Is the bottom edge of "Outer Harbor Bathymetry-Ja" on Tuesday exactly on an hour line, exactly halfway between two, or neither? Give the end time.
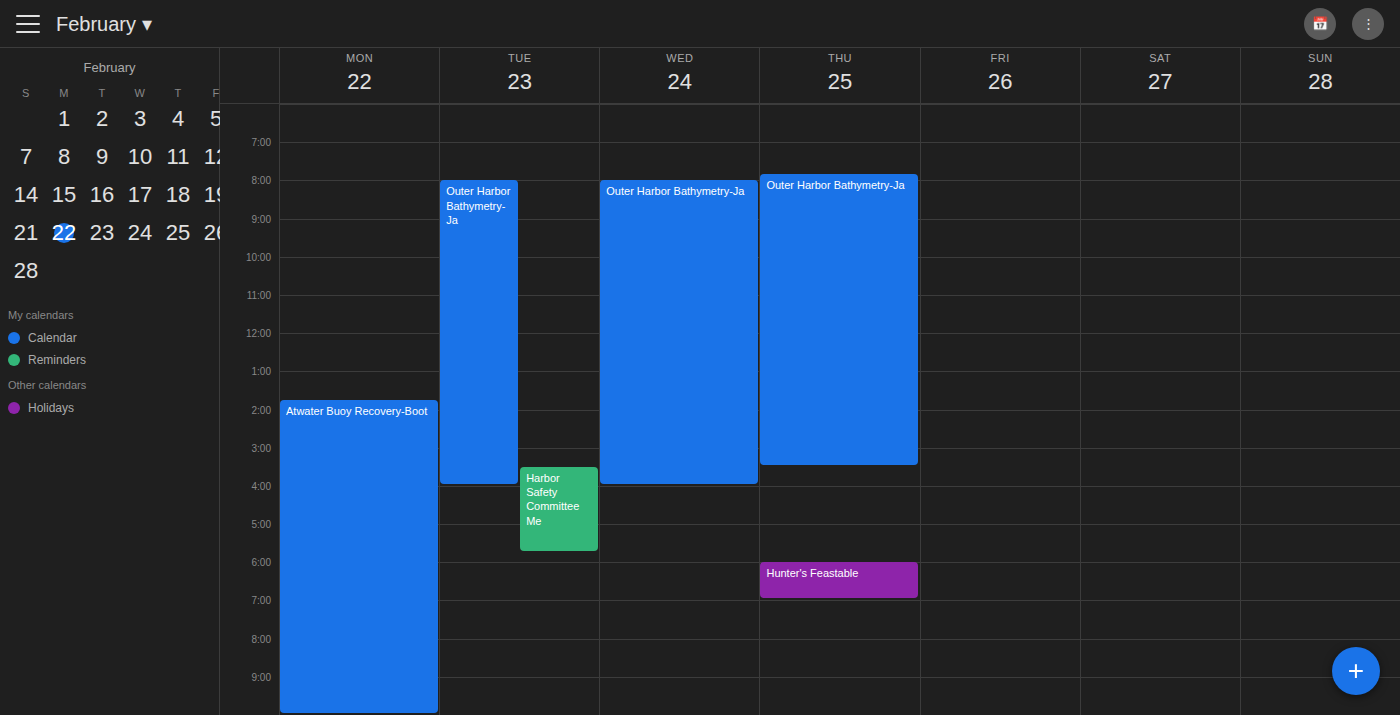
4:00 PM -- exactly on the 4 PM line.